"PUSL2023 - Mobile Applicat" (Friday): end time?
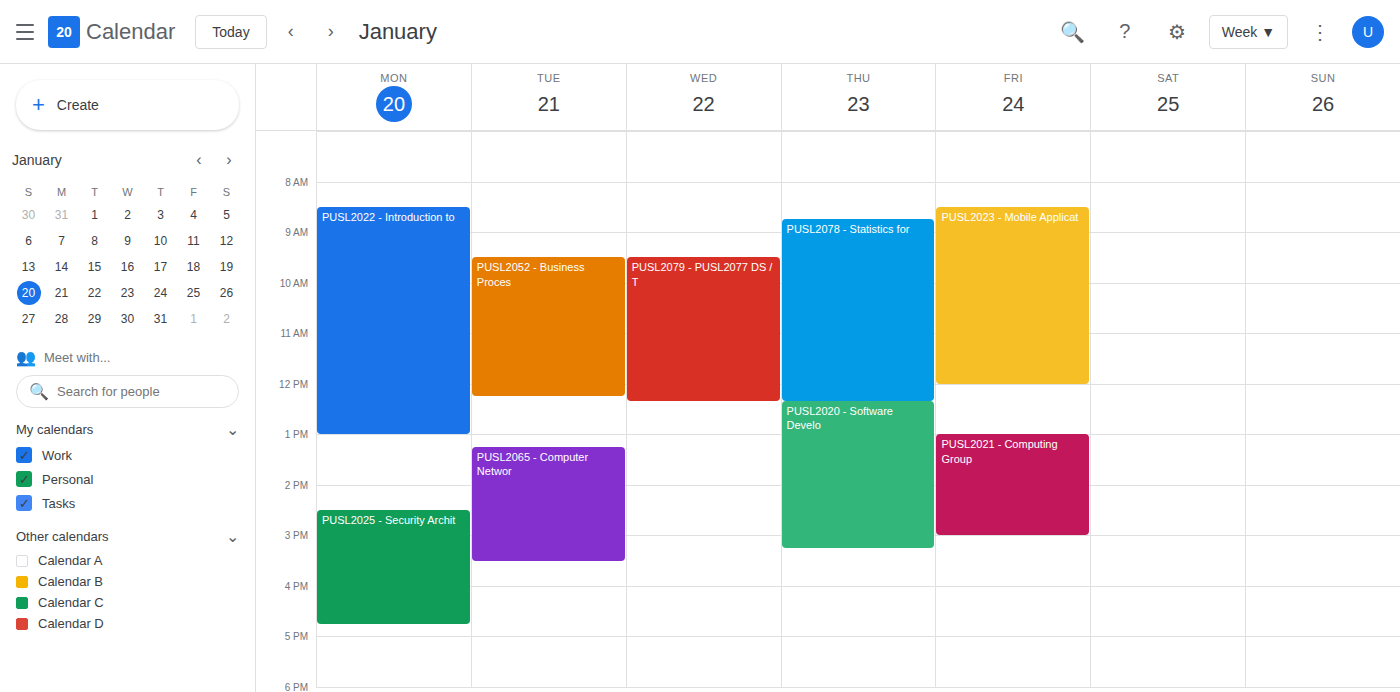
12:00 PM